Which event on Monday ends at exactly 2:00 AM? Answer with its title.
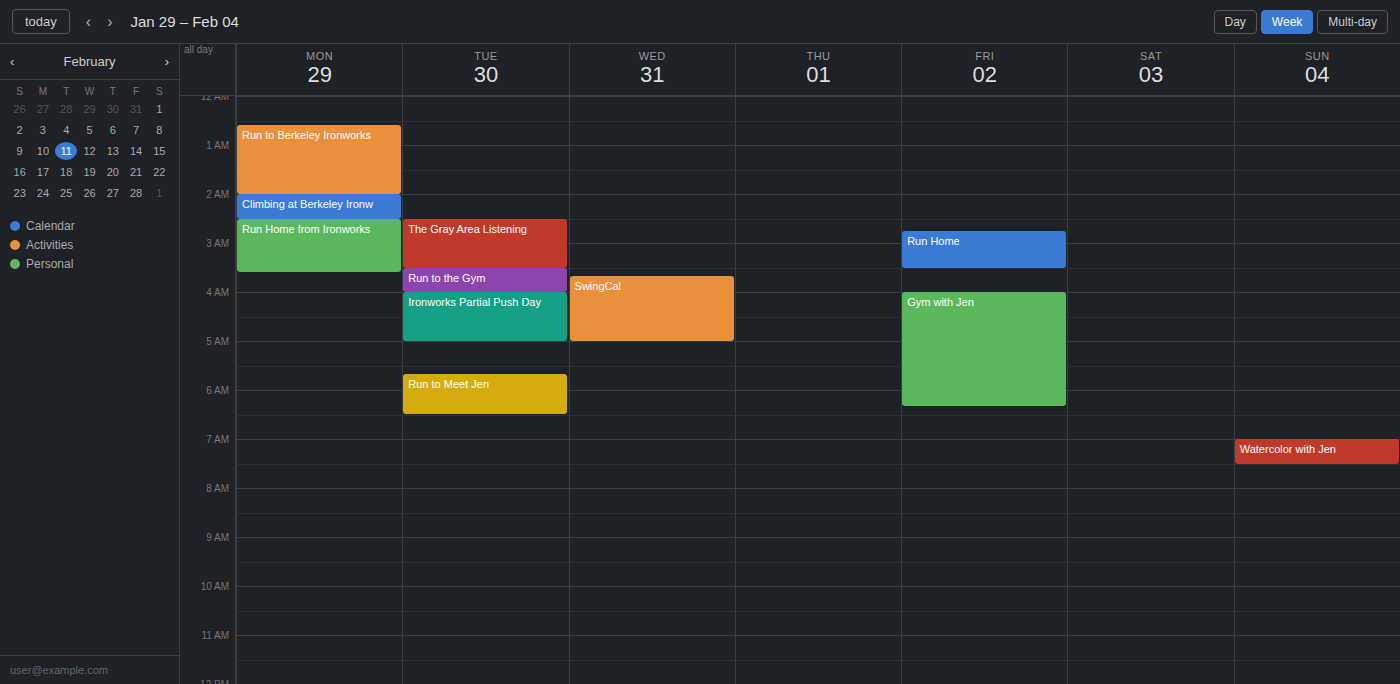
"Run to Berkeley Ironworks"